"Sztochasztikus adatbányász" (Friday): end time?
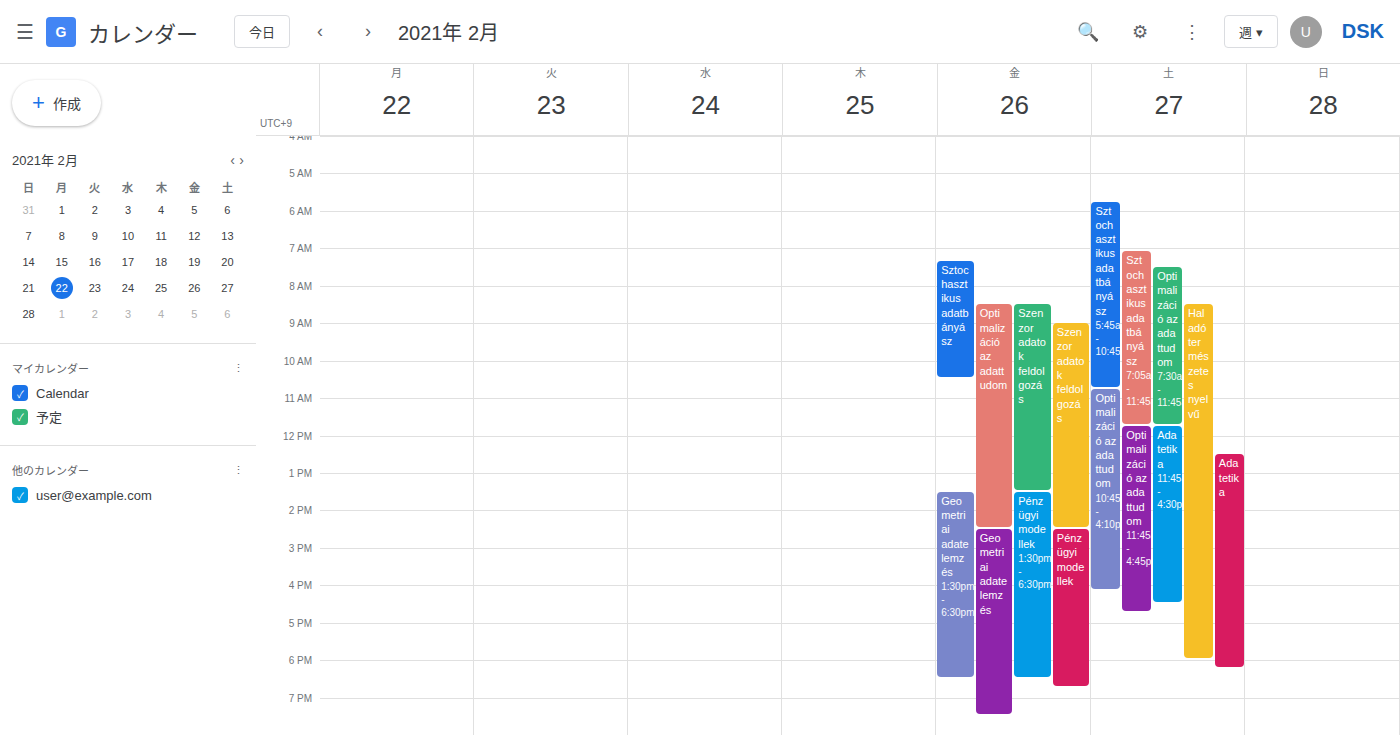
10:30 AM